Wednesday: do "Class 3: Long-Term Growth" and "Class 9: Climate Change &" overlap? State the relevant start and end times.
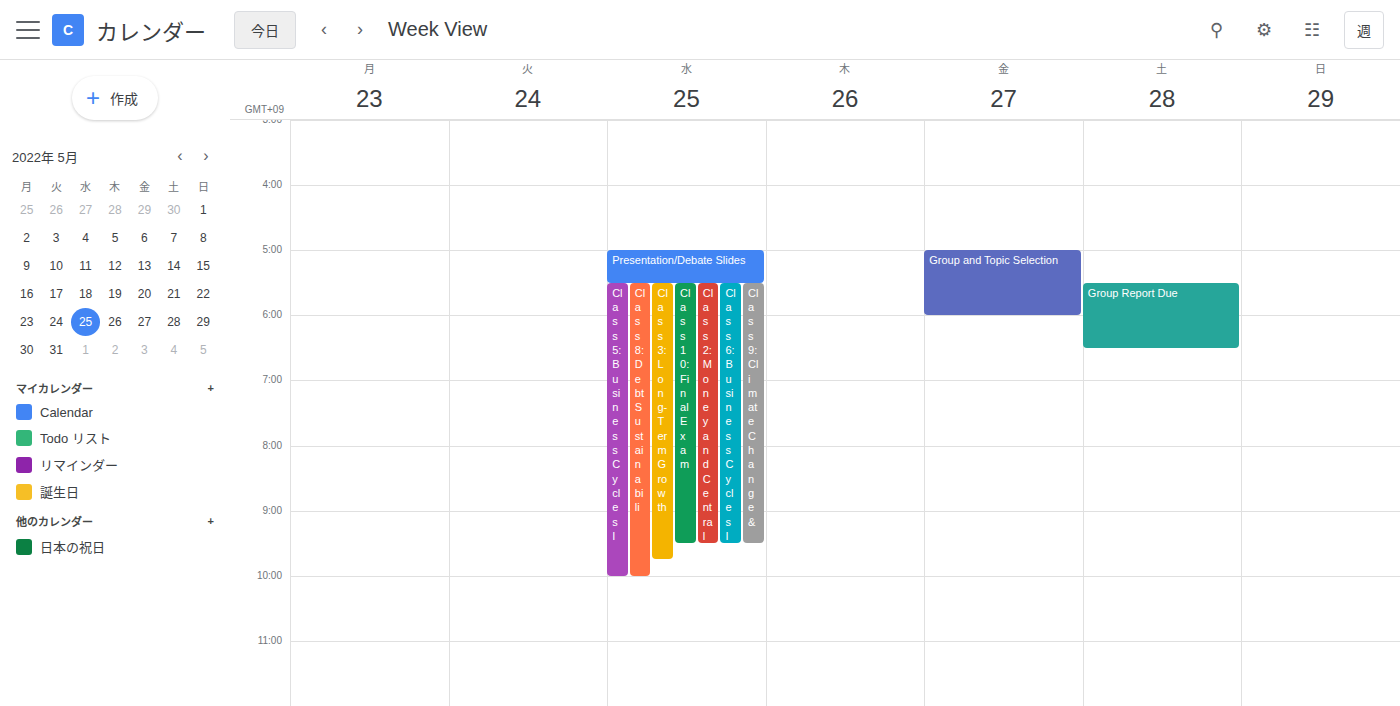
"Class 3: Long-Term Growth" starts at 5:30 PM, before "Class 9: Climate Change &" ends at 9:30 PM -- they overlap.